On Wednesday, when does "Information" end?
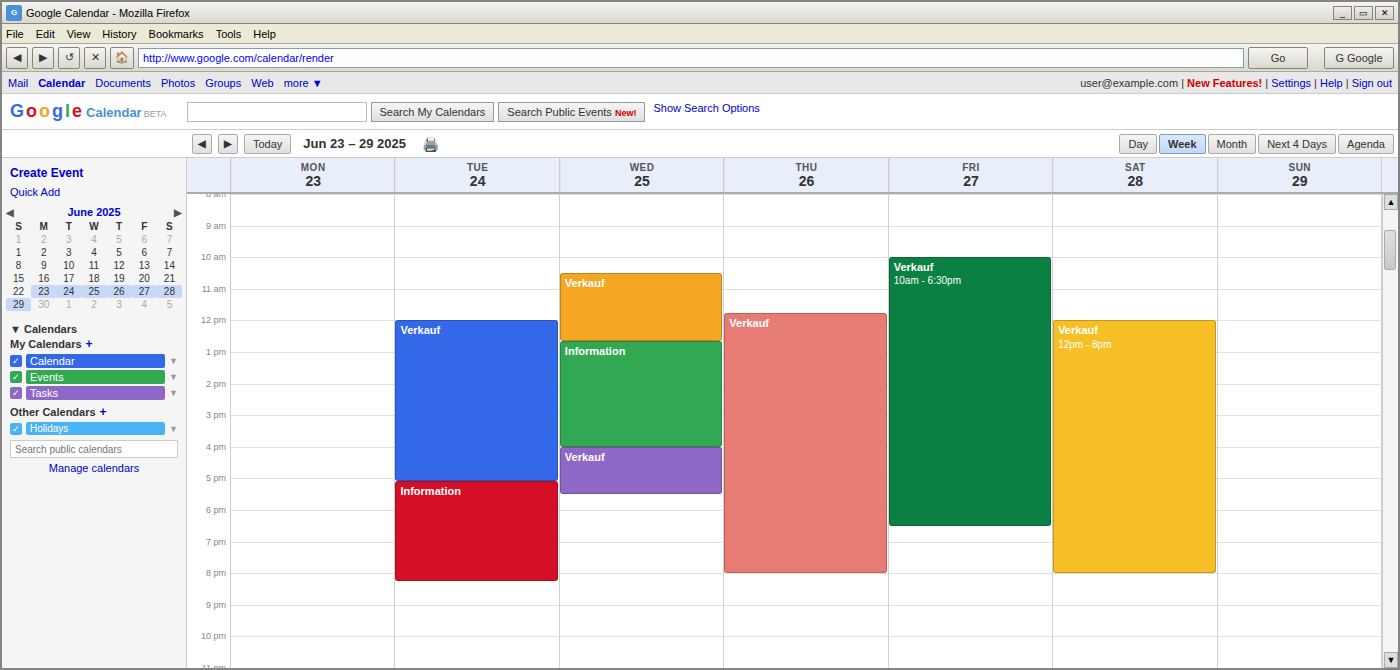
4:00 PM